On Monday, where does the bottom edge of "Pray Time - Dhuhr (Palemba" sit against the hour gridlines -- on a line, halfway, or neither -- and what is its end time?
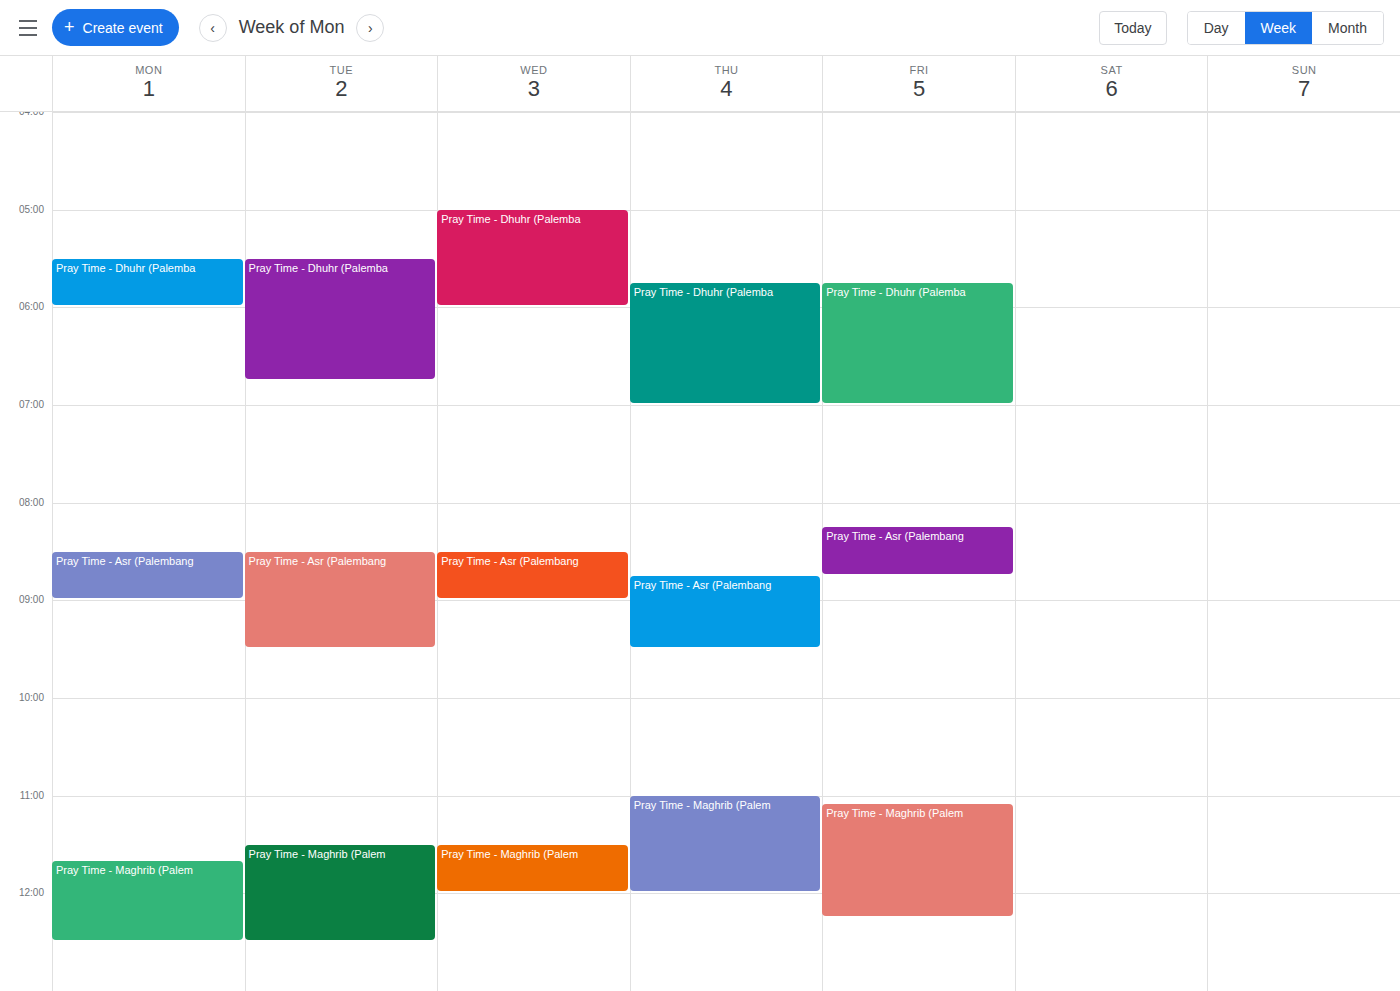
6:00 AM -- exactly on the 6 AM line.